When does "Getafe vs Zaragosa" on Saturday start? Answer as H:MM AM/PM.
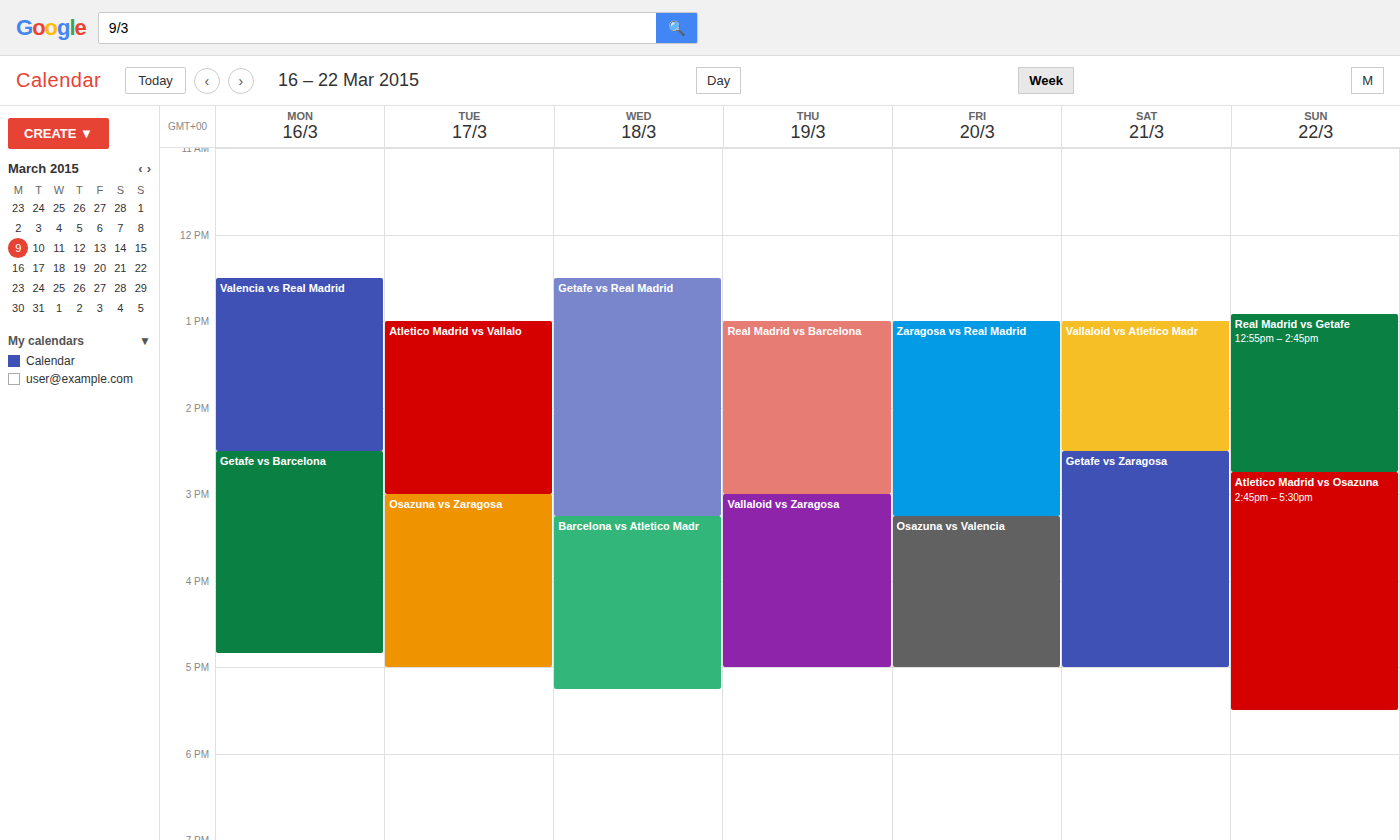
2:30 PM